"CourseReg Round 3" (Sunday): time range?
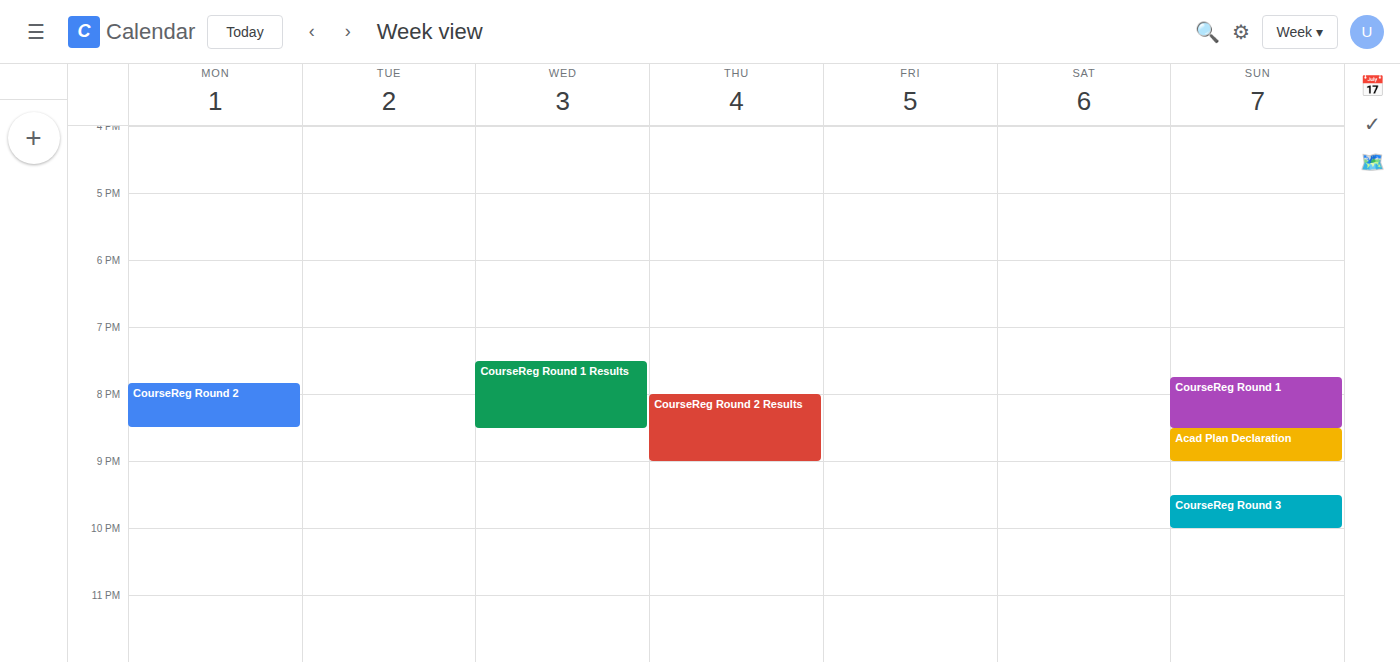
9:30 PM to 10:00 PM